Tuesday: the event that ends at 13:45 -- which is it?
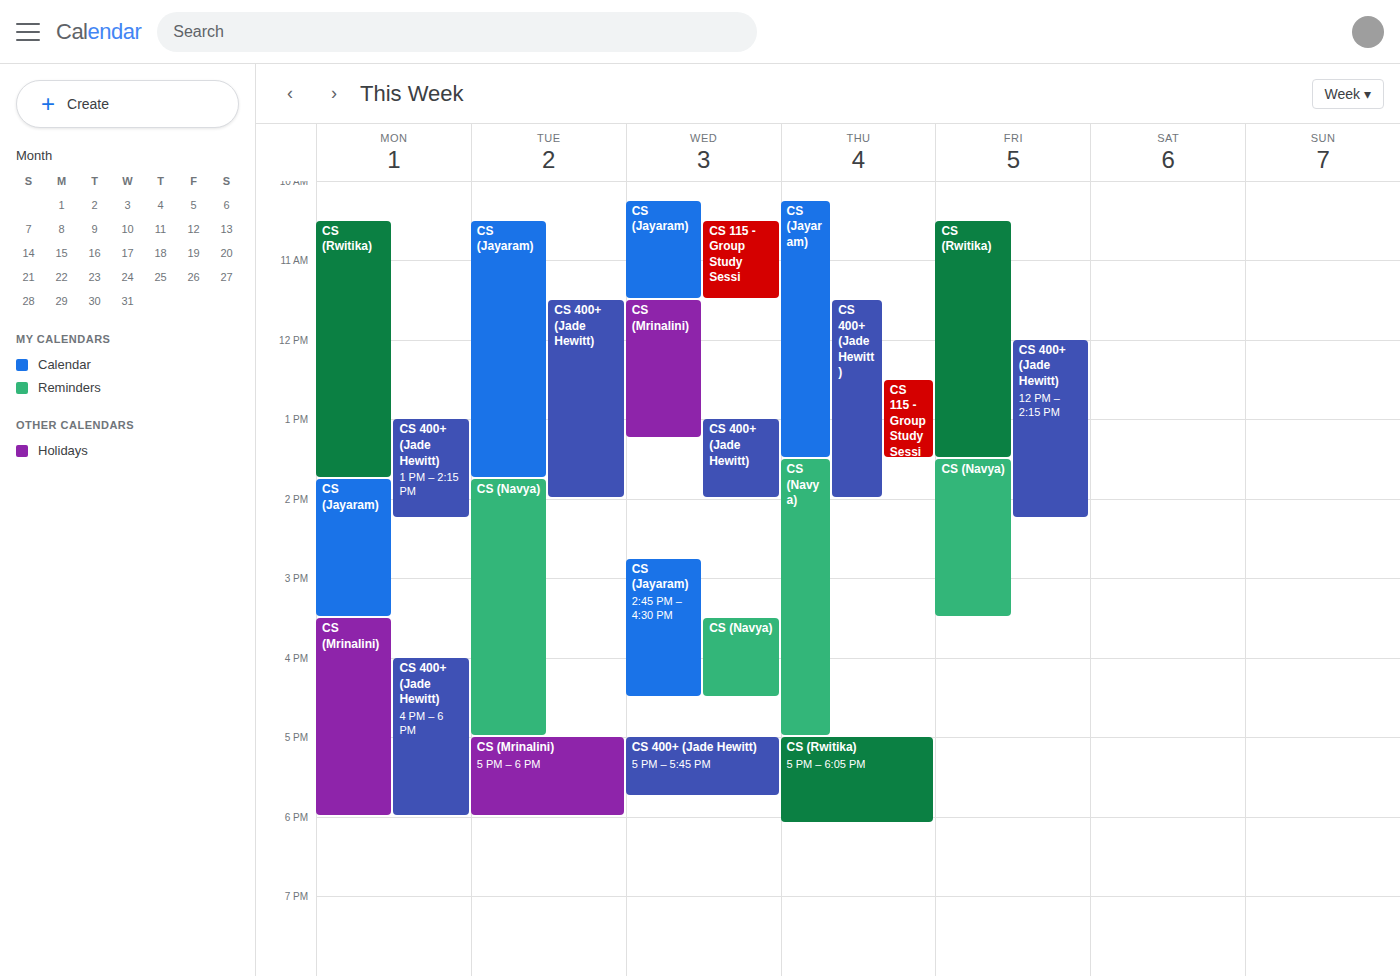
"CS (Jayaram)"